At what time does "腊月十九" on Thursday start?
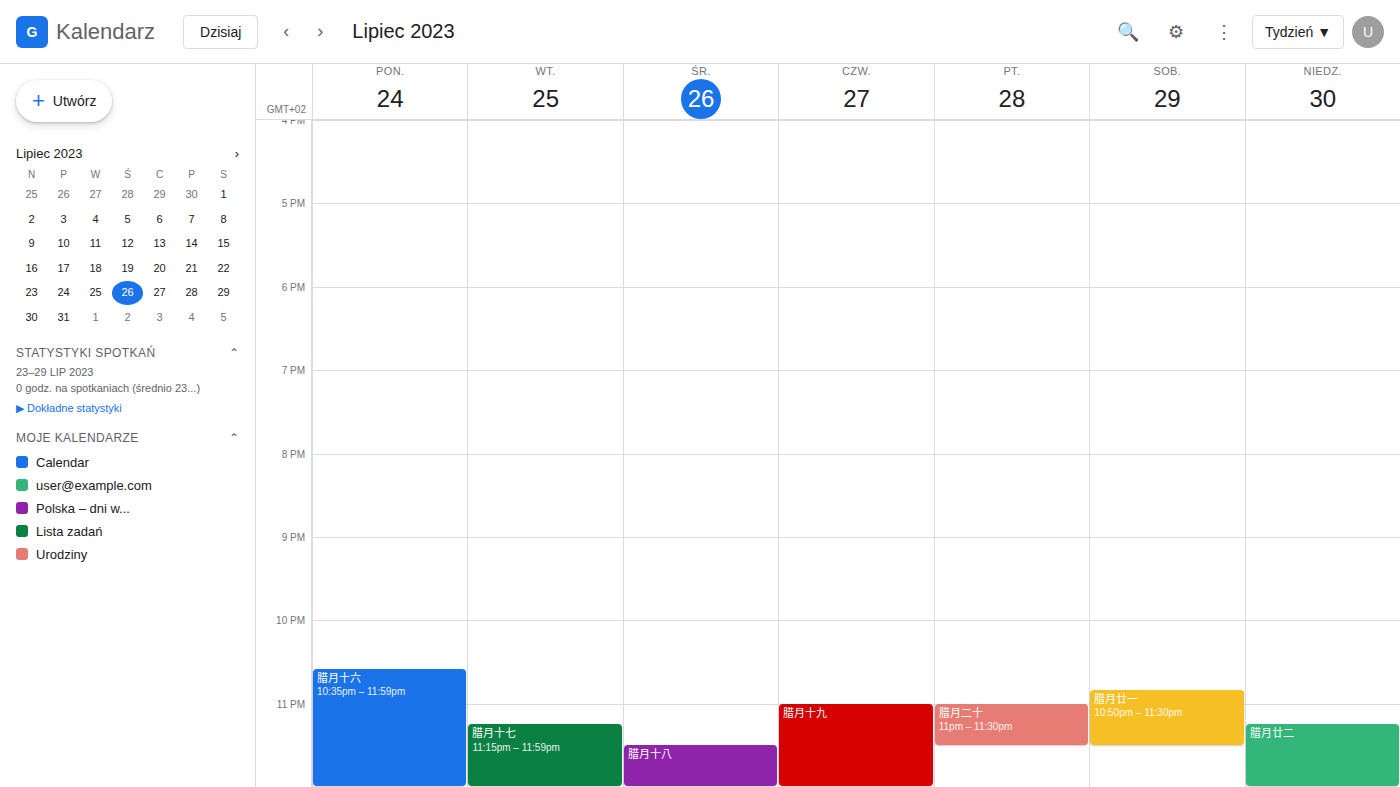
11:00 PM